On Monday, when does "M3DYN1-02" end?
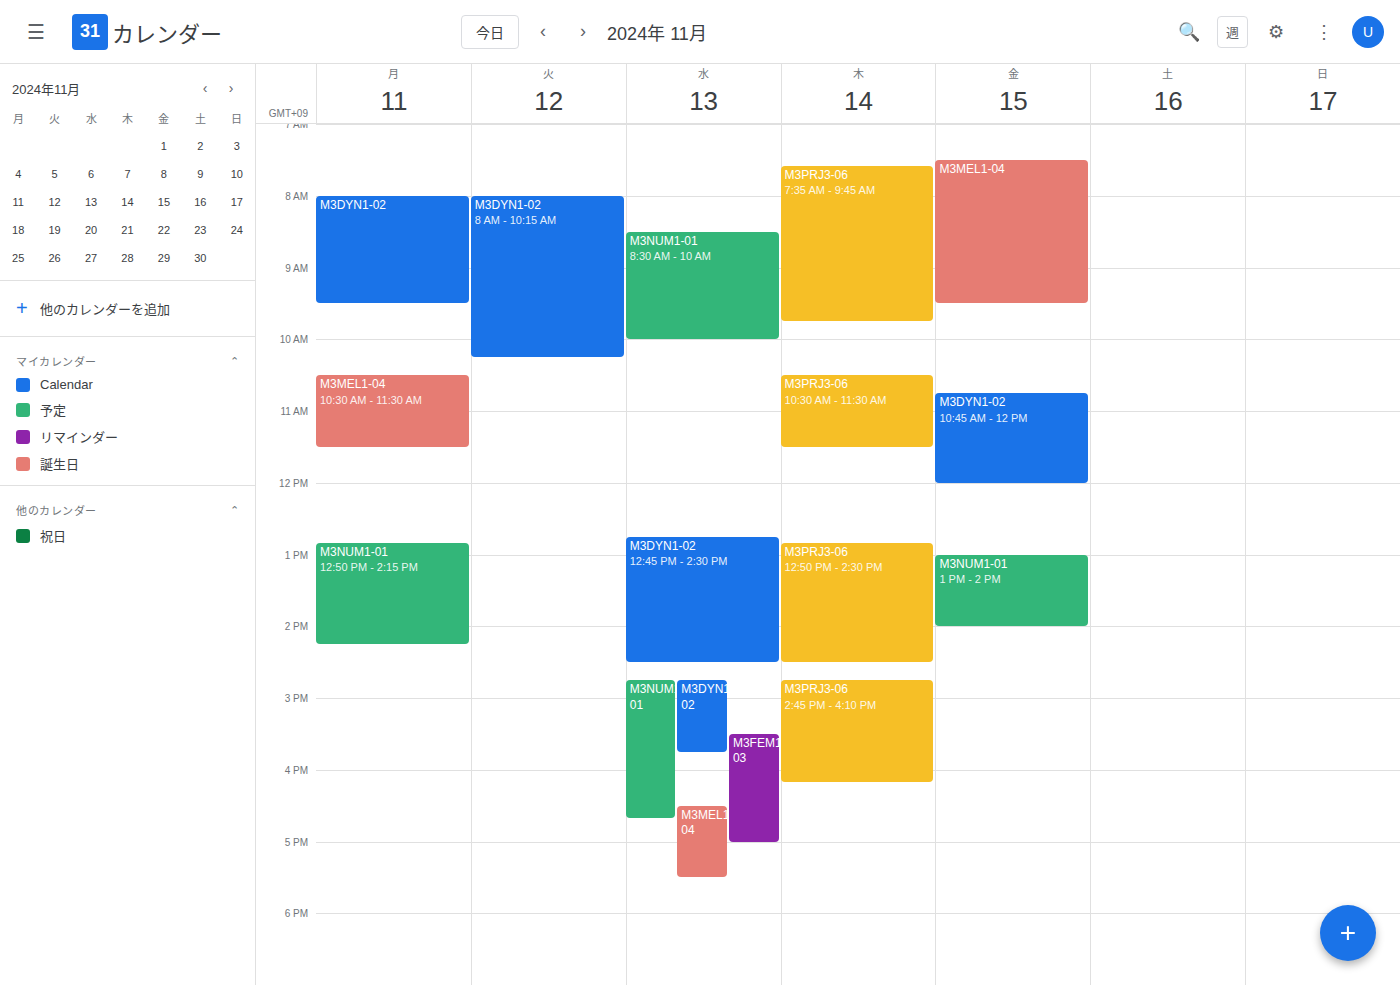
9:30 AM